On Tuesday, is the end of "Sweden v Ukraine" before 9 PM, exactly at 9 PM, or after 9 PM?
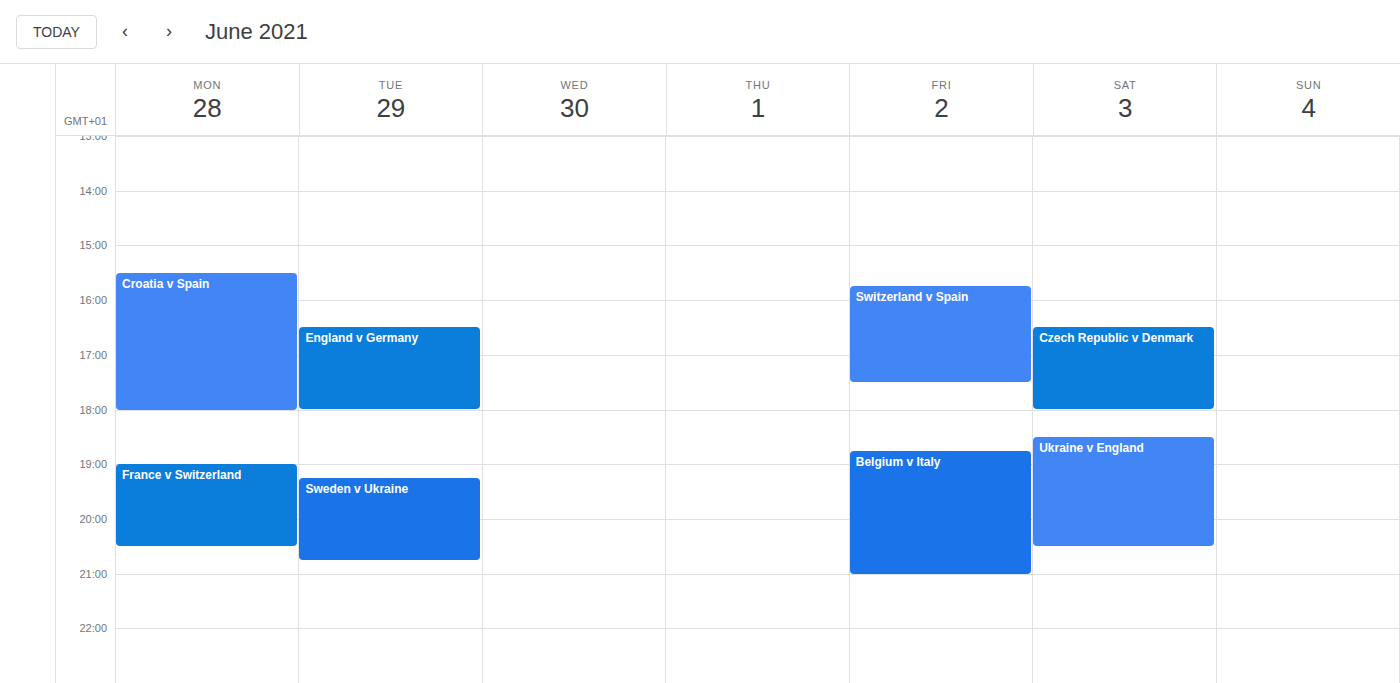
8:45 PM -- before 9 PM, 15 minutes above the 9 PM line.